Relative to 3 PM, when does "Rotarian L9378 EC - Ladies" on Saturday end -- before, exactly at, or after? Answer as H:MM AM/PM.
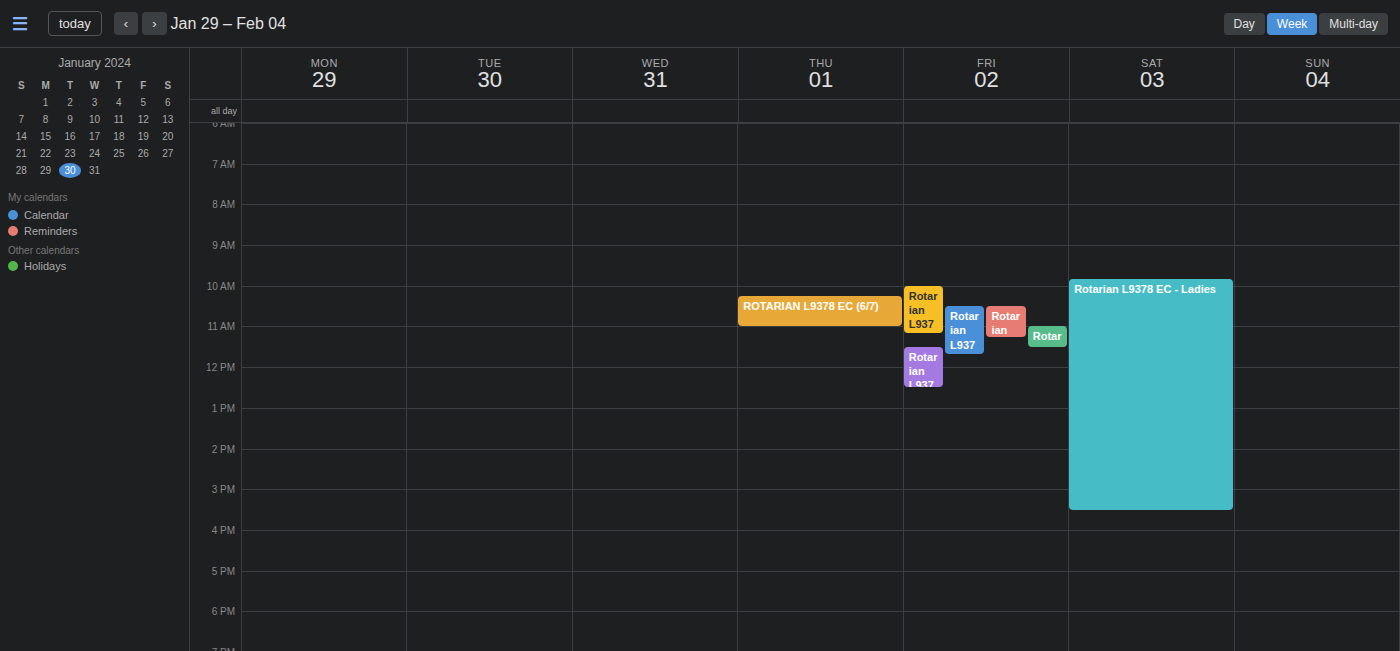
3:30 PM -- after 3 PM, 30 minutes below the 3 PM line.